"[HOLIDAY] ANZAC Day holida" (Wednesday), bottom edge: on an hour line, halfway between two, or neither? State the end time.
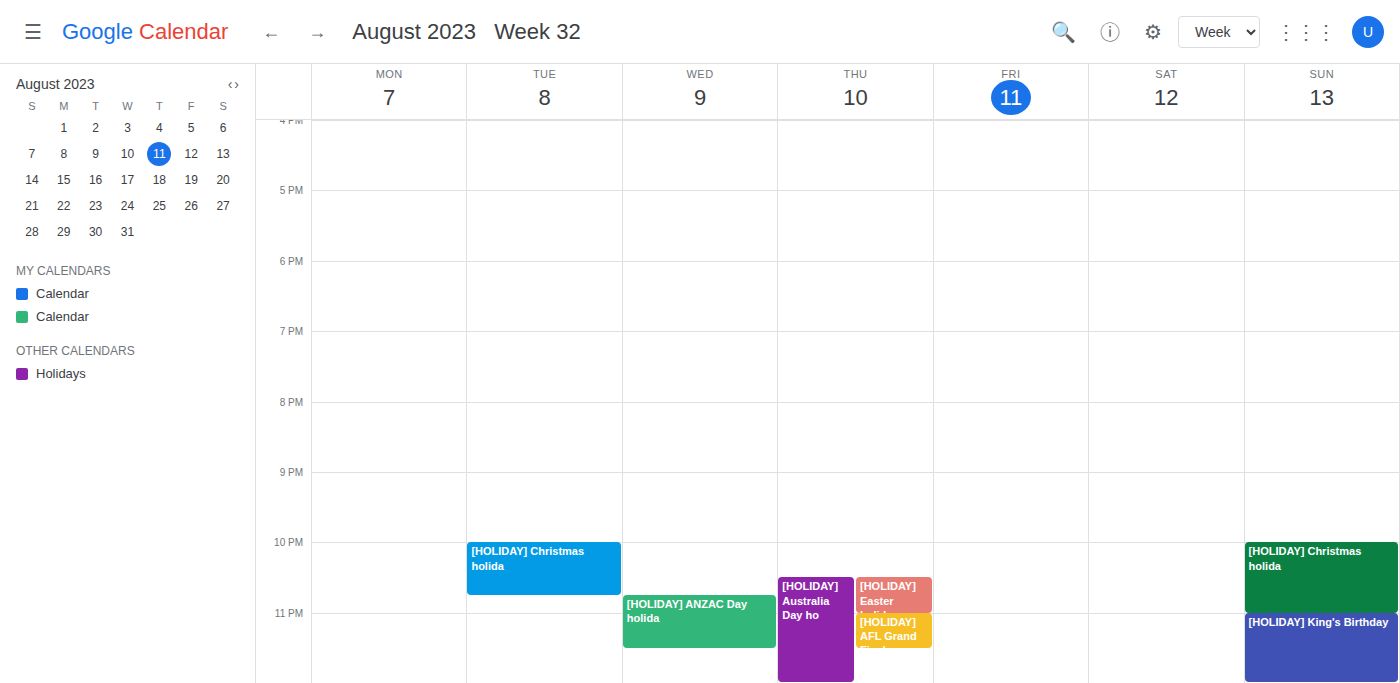
11:30 PM -- halfway between the 11 PM and 12 AM lines.